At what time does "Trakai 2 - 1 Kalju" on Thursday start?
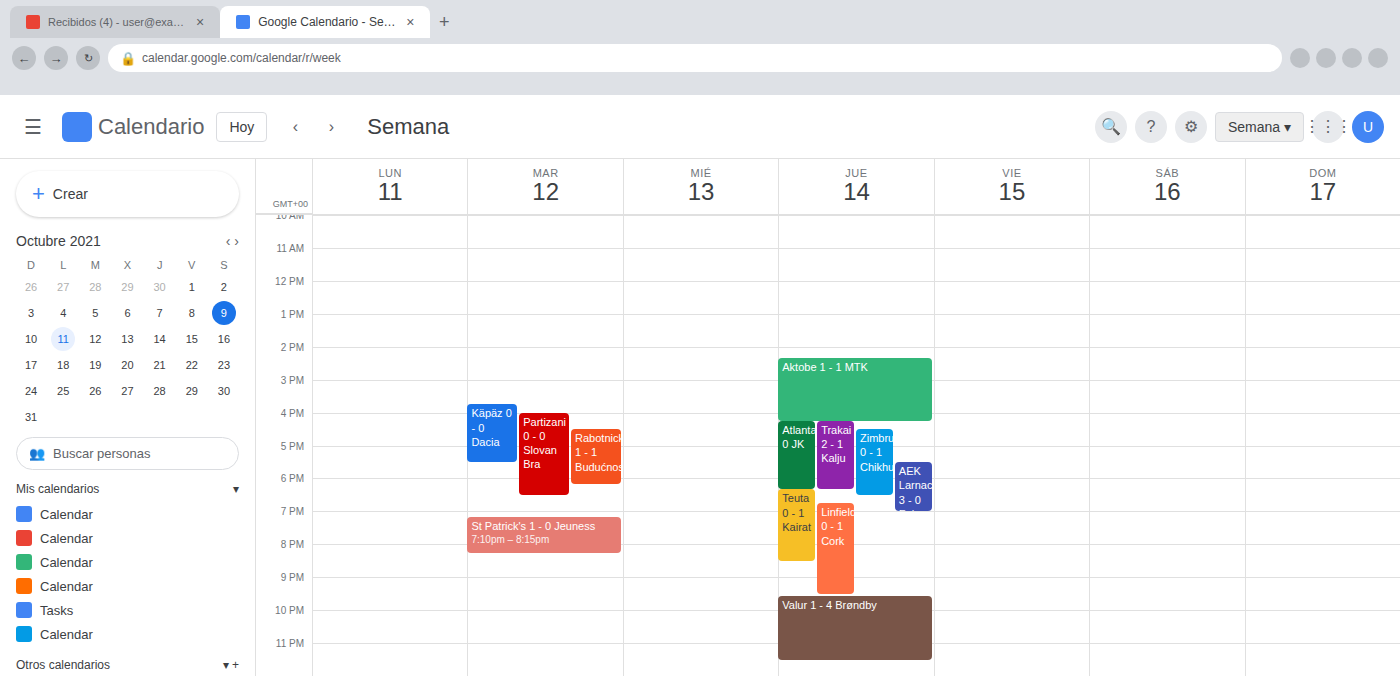
4:15 PM